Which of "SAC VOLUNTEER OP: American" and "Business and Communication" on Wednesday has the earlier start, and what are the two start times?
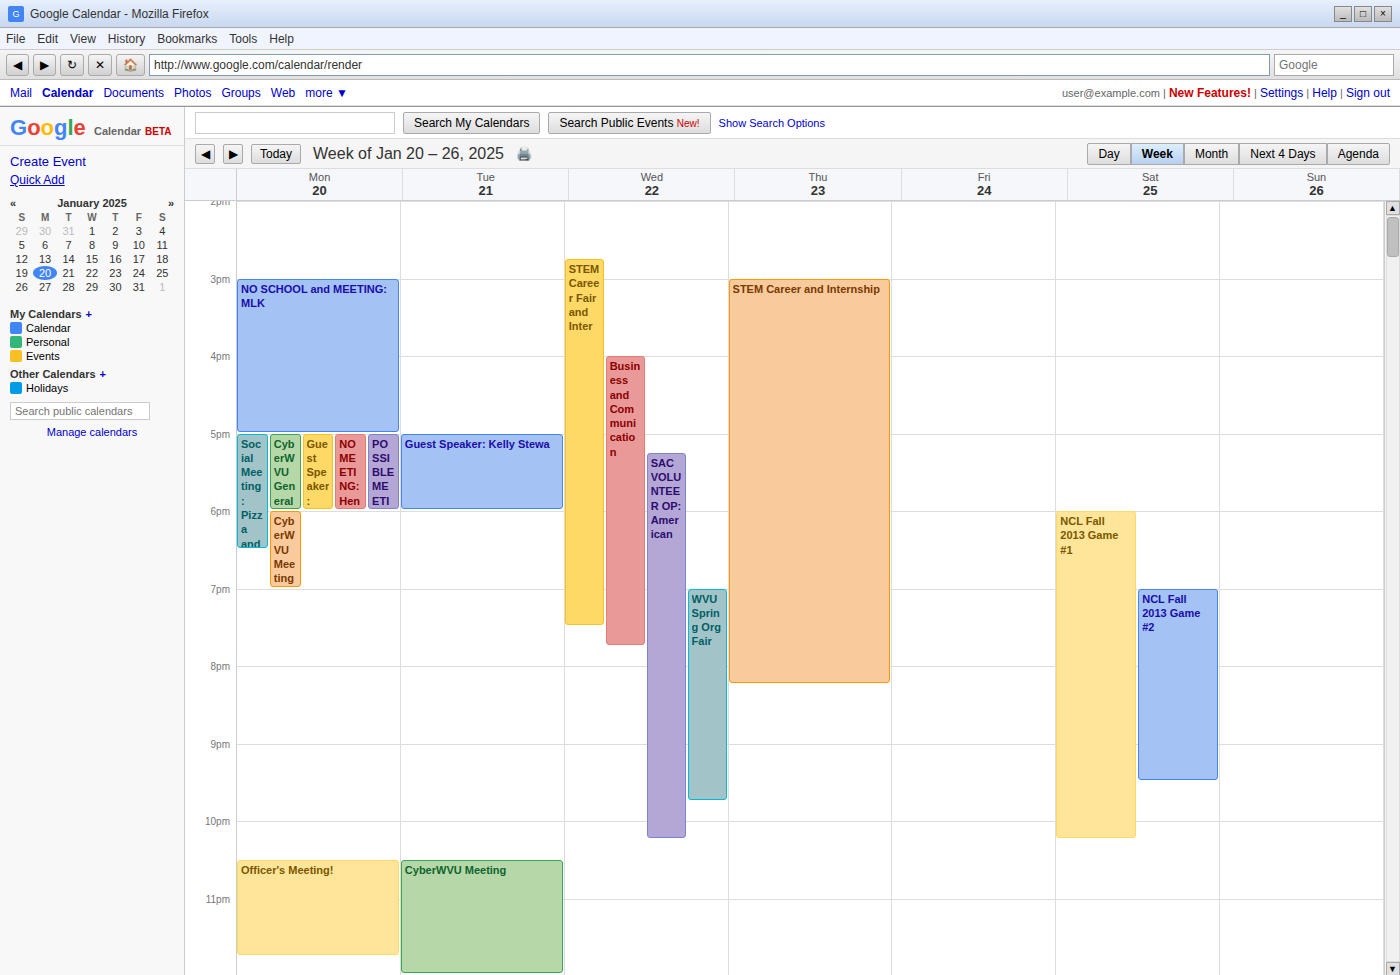
"Business and Communication" 4:00 PM; "SAC VOLUNTEER OP: American" 5:15 PM.